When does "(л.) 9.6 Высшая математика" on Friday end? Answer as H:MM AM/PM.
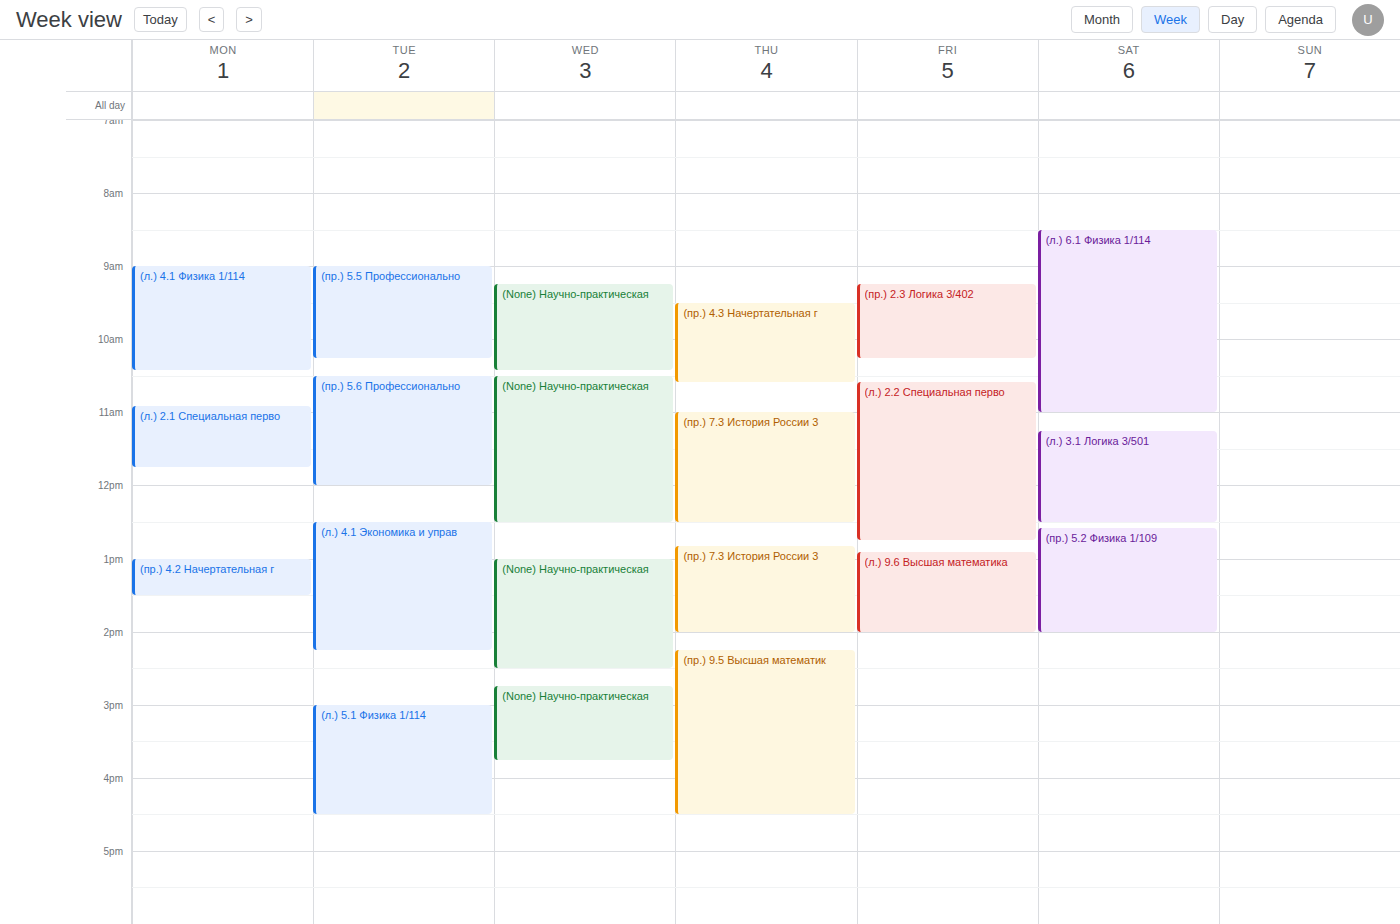
2:00 PM